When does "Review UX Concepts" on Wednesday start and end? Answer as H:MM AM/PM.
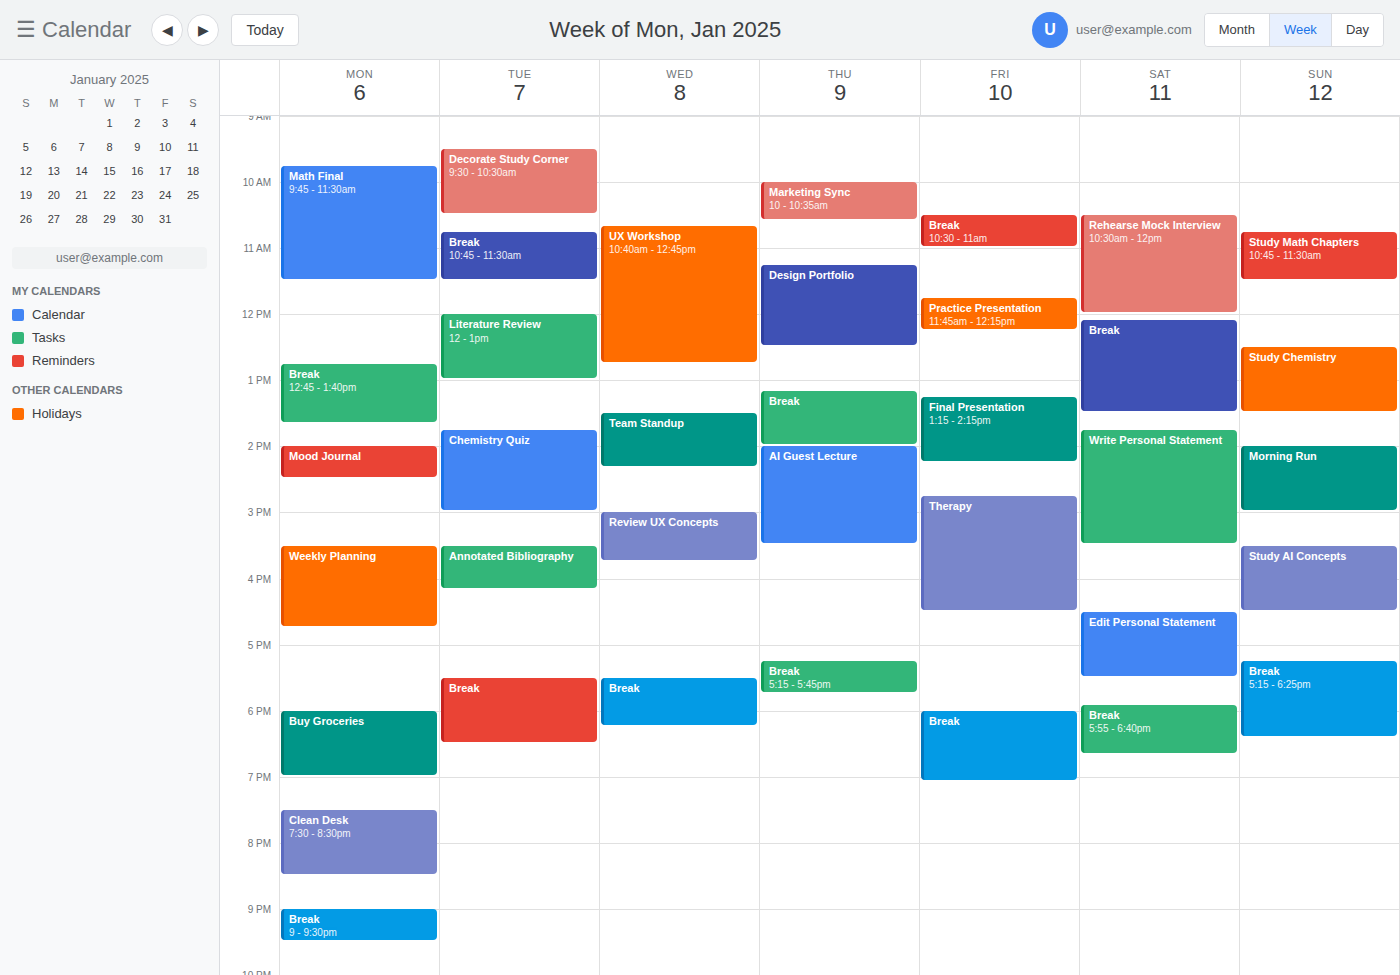
3:00 PM to 3:45 PM